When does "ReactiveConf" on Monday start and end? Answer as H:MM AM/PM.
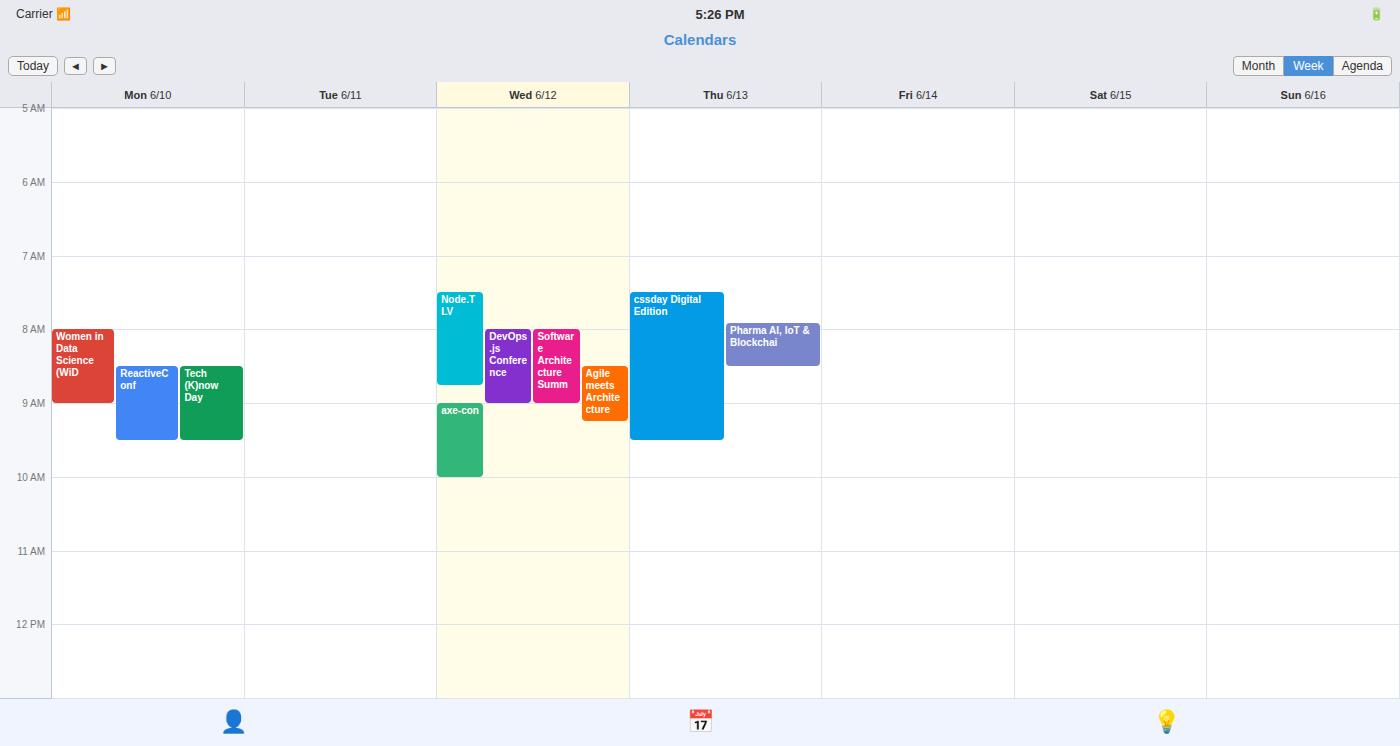
8:30 AM to 9:30 AM